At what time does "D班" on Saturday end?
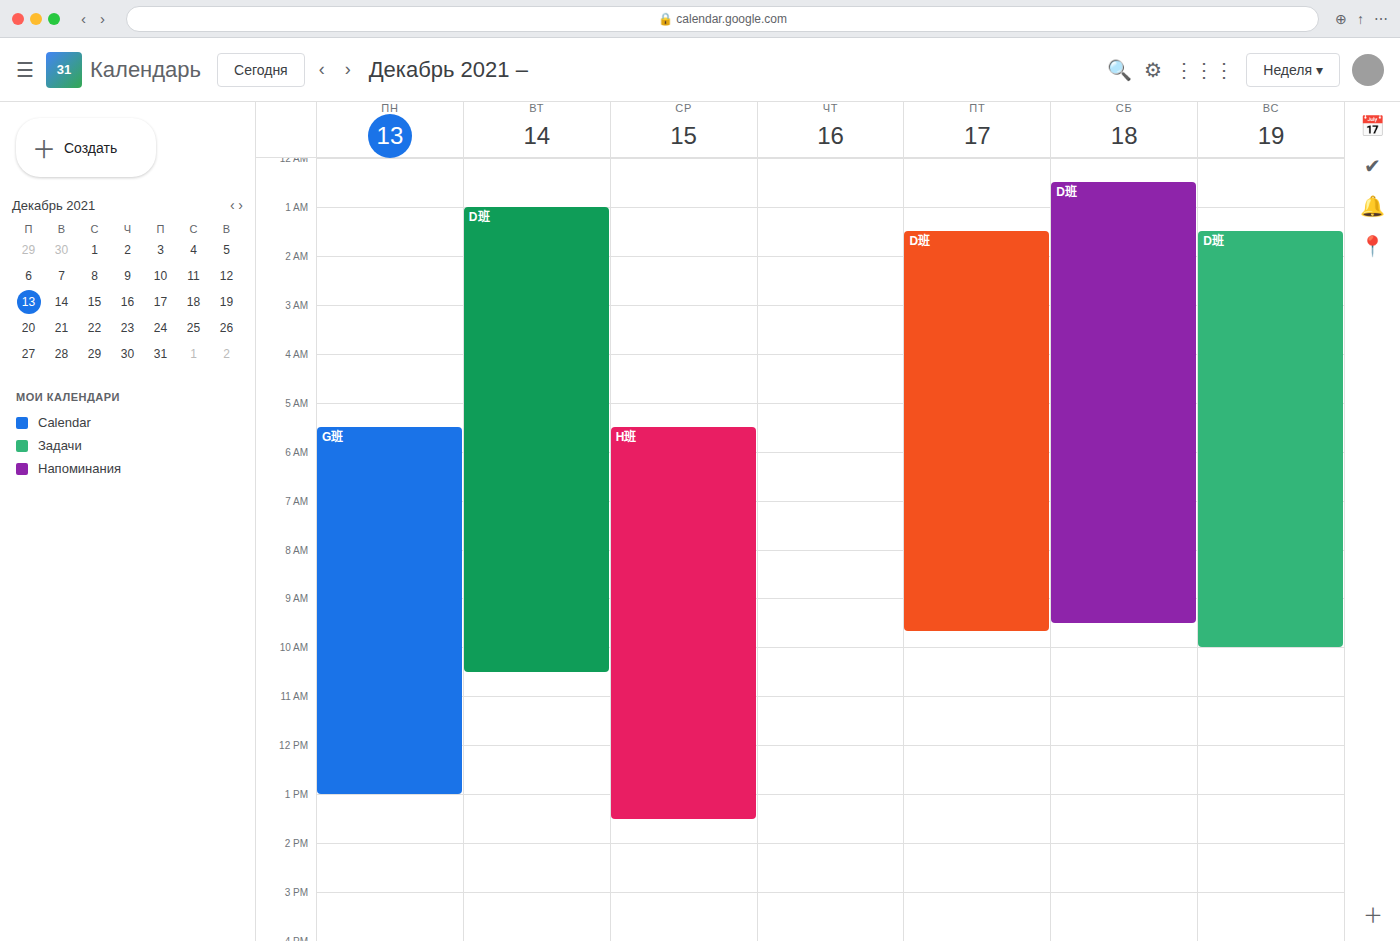
9:30 AM